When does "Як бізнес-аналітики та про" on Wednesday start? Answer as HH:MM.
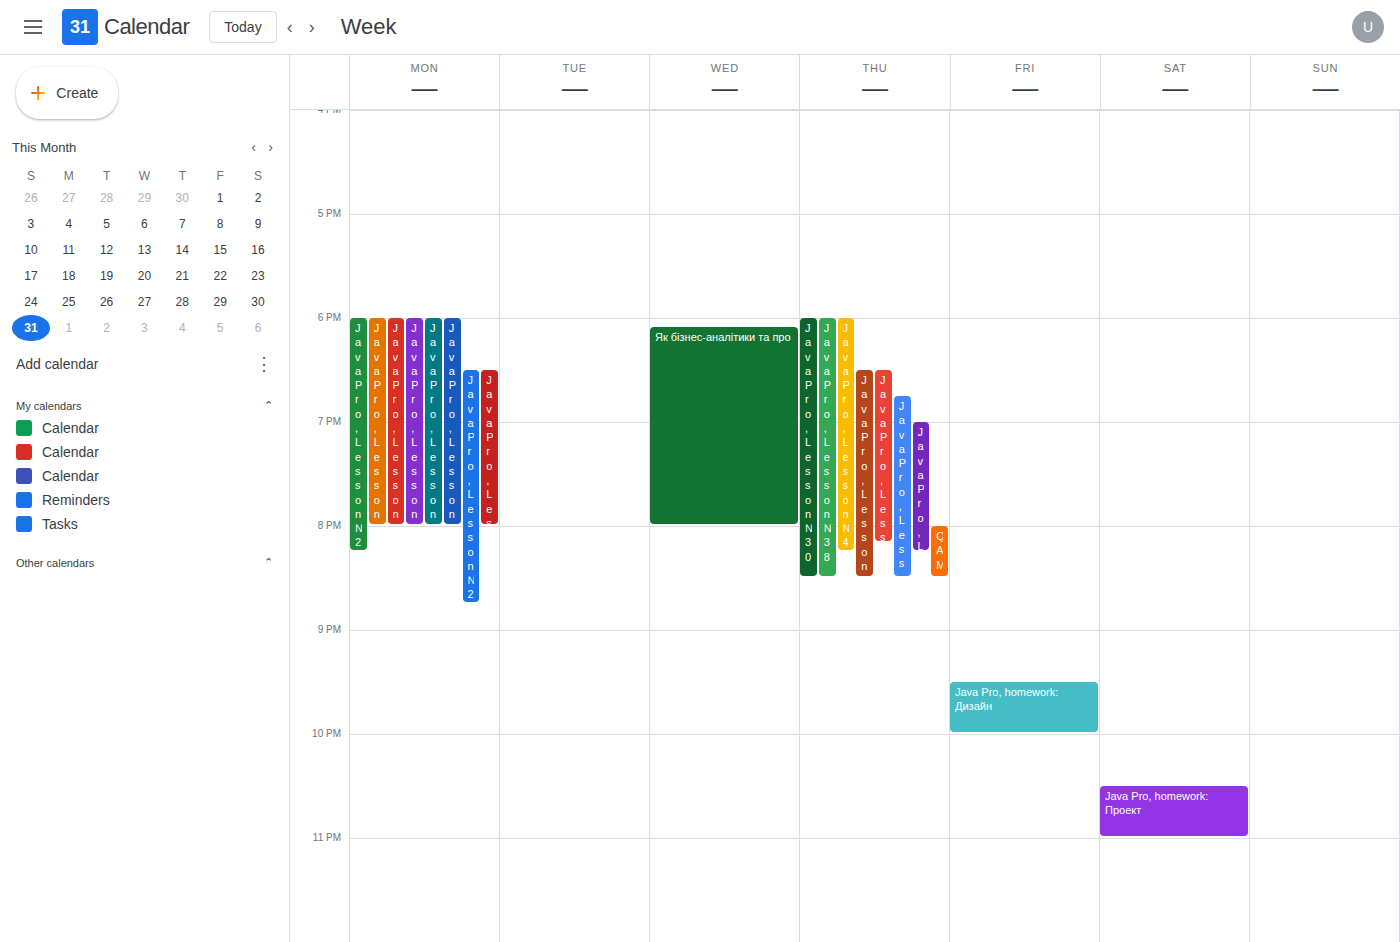
18:05